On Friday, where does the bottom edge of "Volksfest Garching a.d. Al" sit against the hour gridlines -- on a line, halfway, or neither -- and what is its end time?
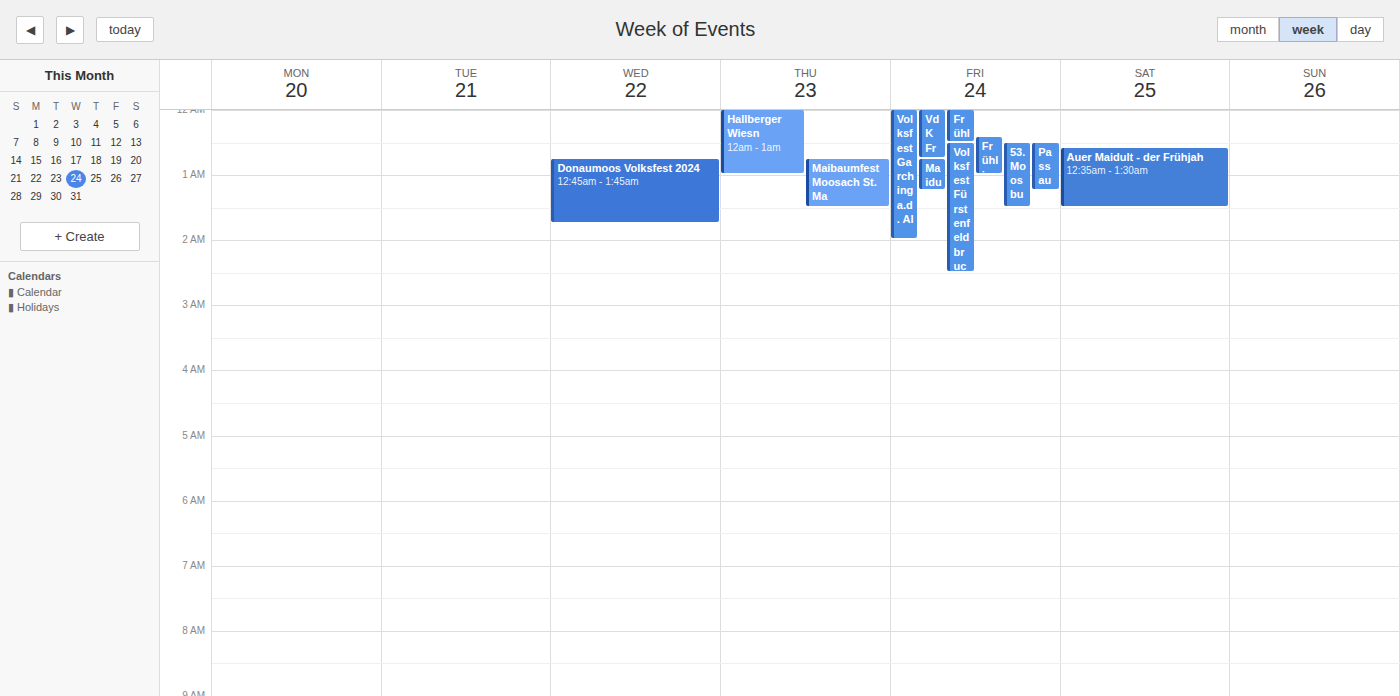
2:00 AM -- exactly on the 2 AM line.